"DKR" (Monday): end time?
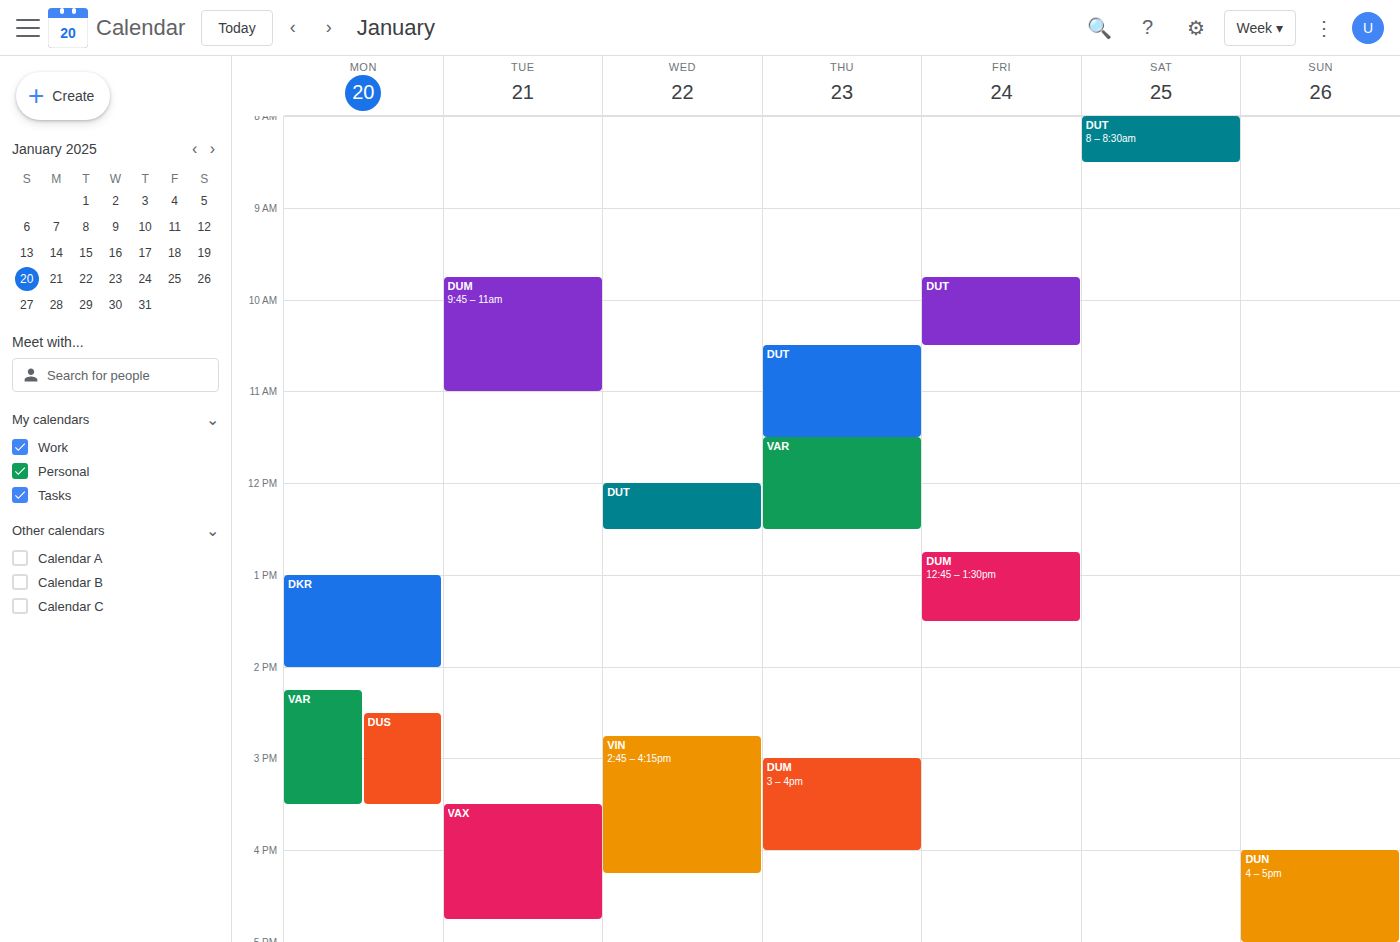
2:00 PM